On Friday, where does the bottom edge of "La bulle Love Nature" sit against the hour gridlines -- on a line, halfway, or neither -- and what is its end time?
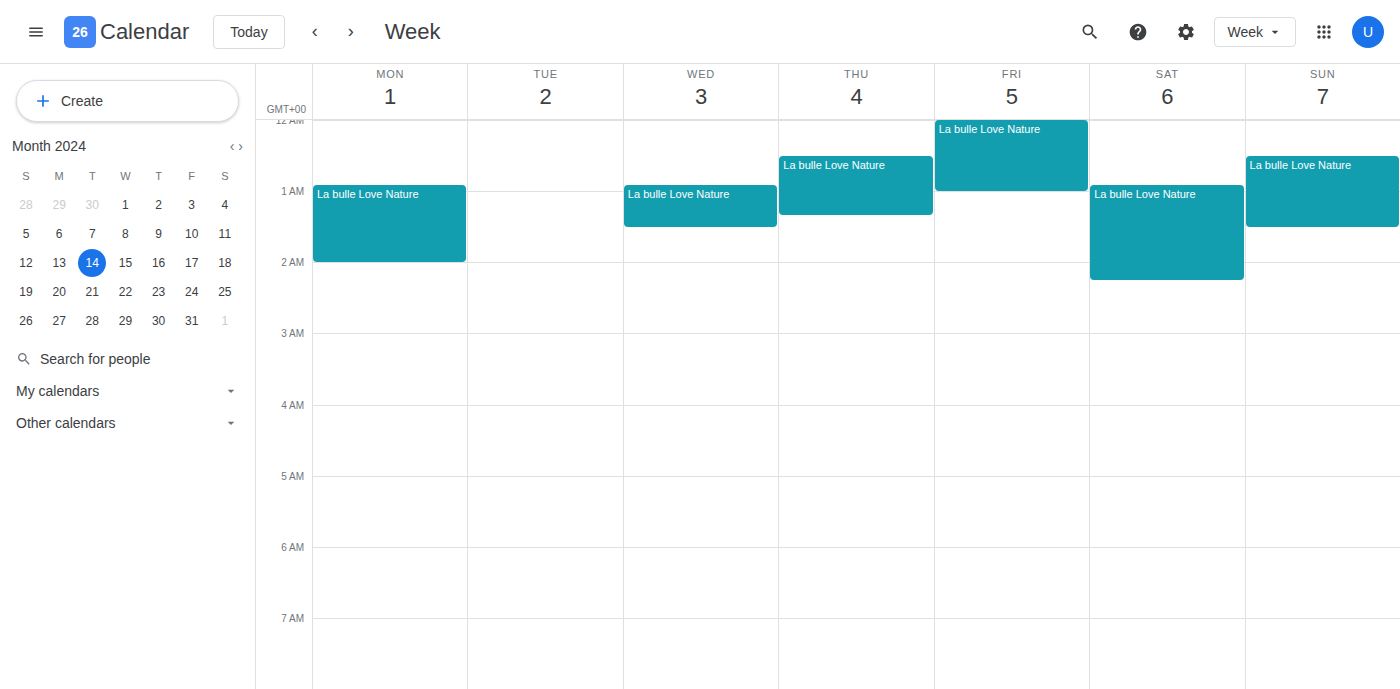
01:00 -- exactly on the 01:00 line.